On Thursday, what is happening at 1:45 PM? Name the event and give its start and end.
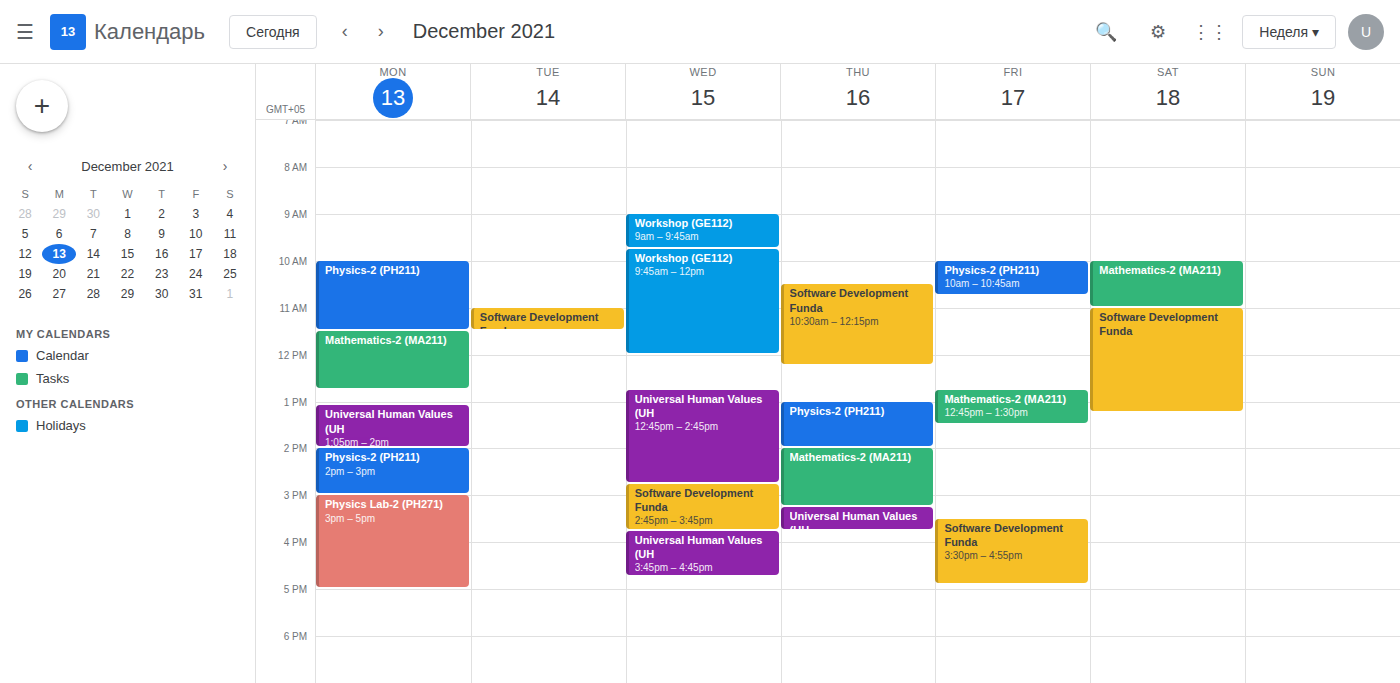
"Physics-2 (PH211)", 1:00 PM to 2:00 PM